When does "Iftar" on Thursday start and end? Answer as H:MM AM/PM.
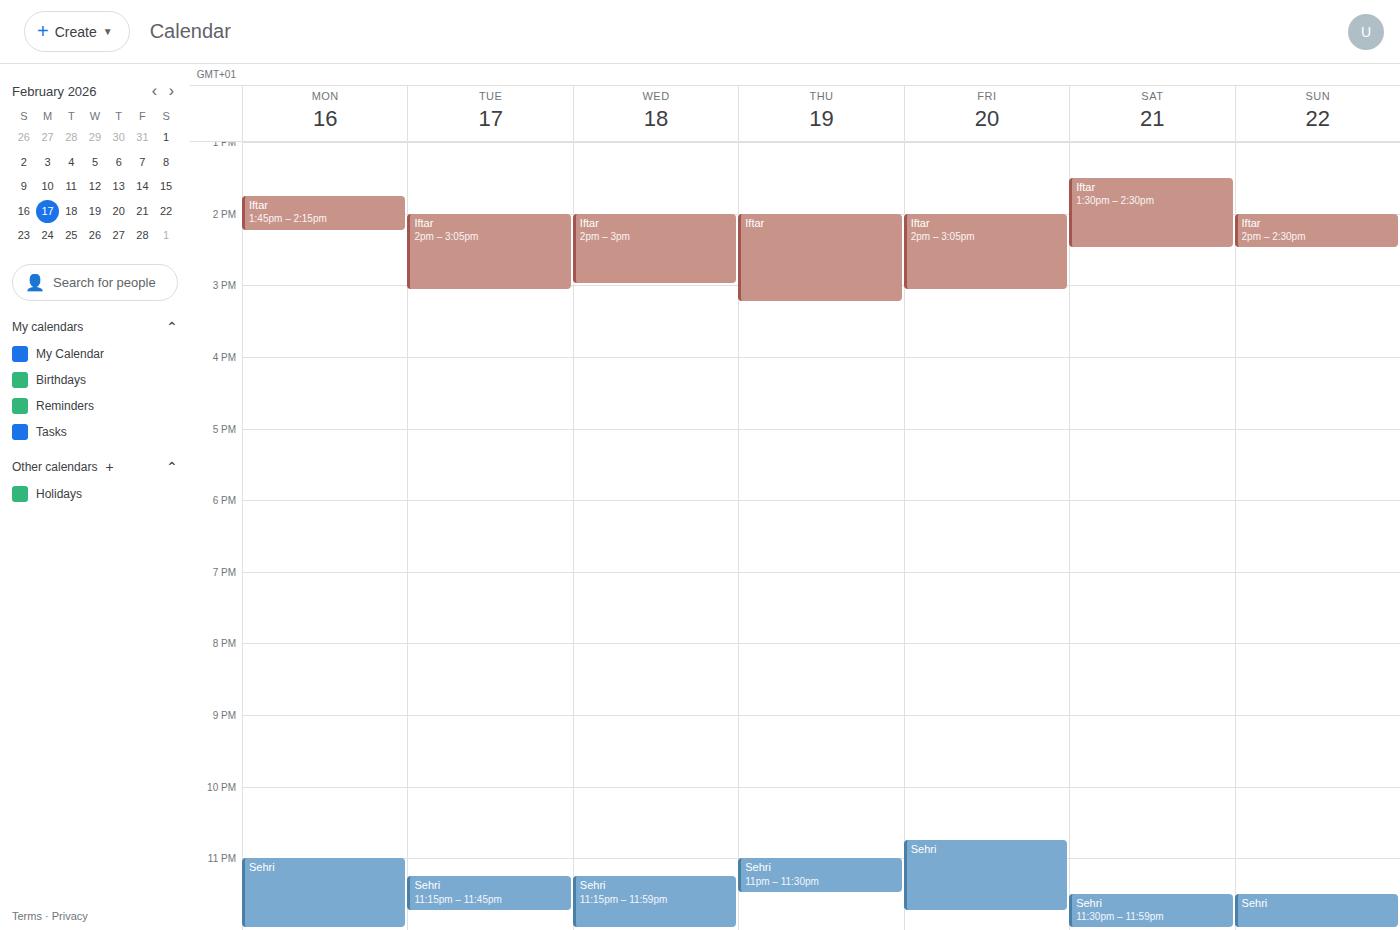
2:00 PM to 3:15 PM